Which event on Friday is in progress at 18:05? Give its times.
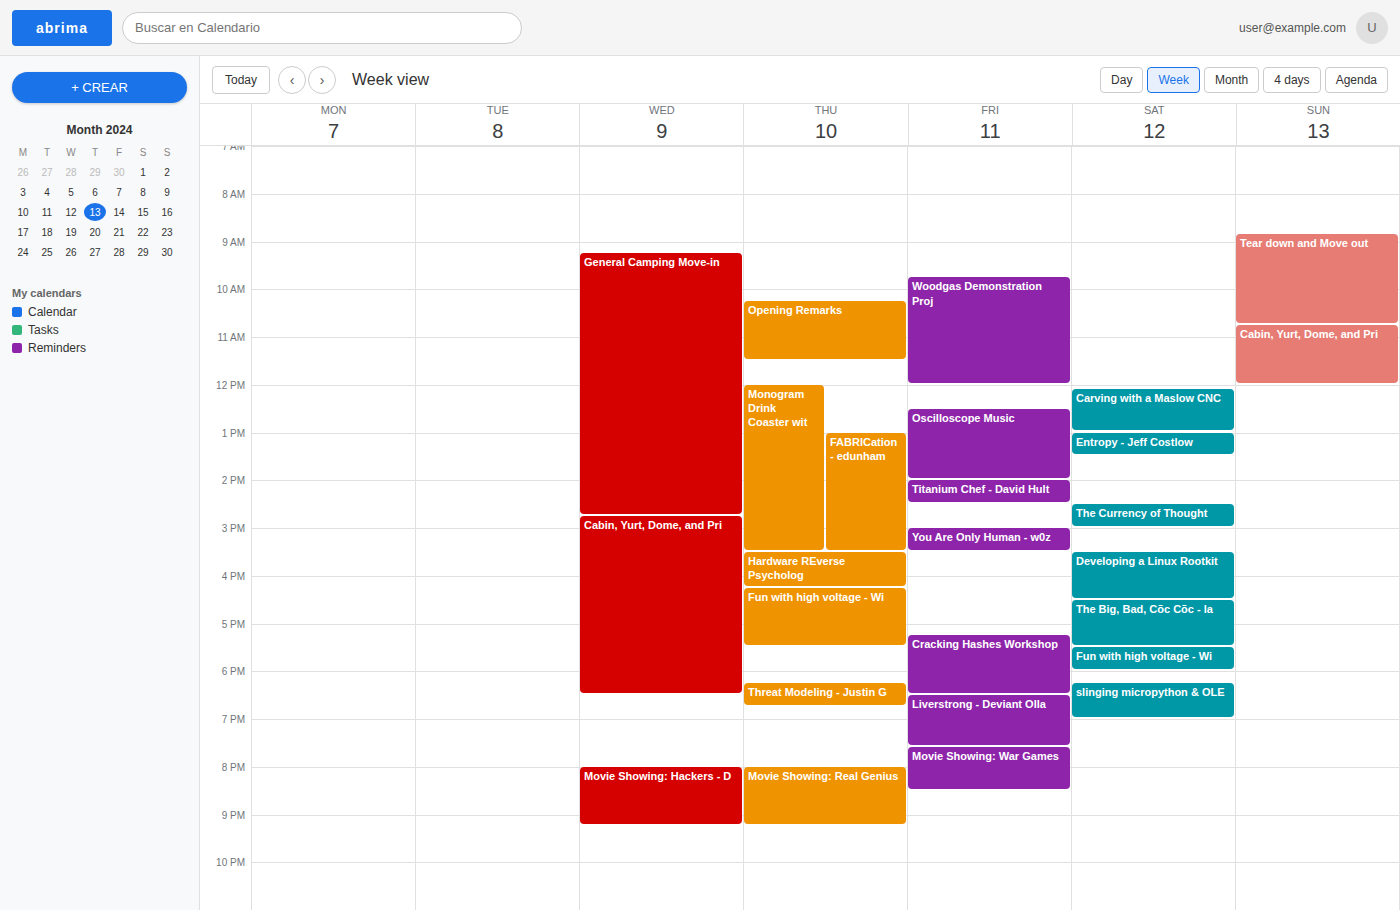
"Cracking Hashes Workshop", 17:15 to 18:30